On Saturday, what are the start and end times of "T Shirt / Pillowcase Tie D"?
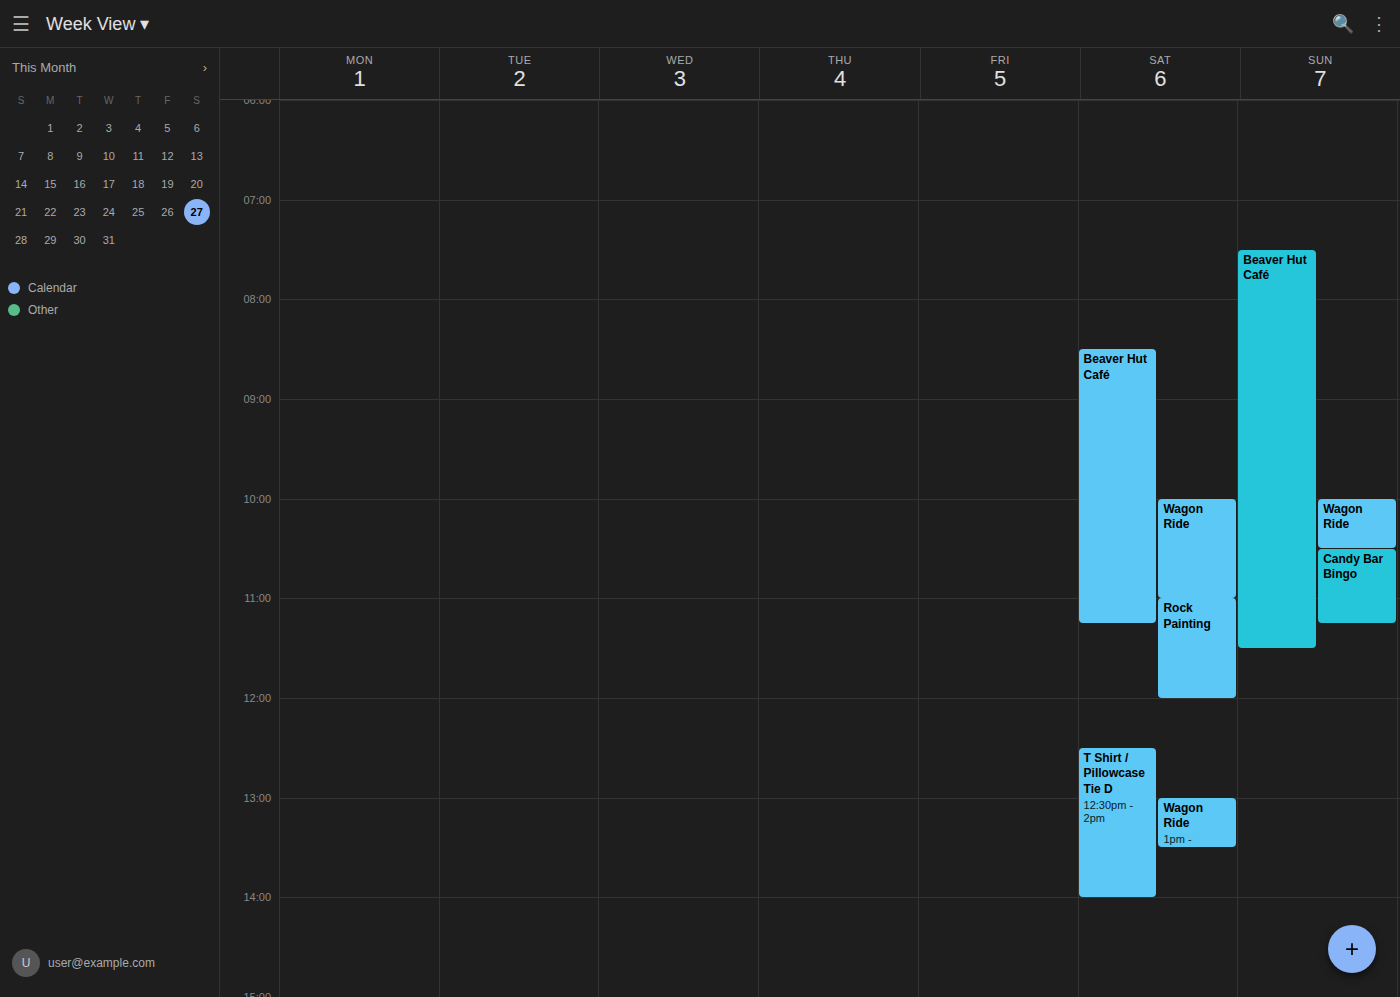
12:30 PM to 2:00 PM